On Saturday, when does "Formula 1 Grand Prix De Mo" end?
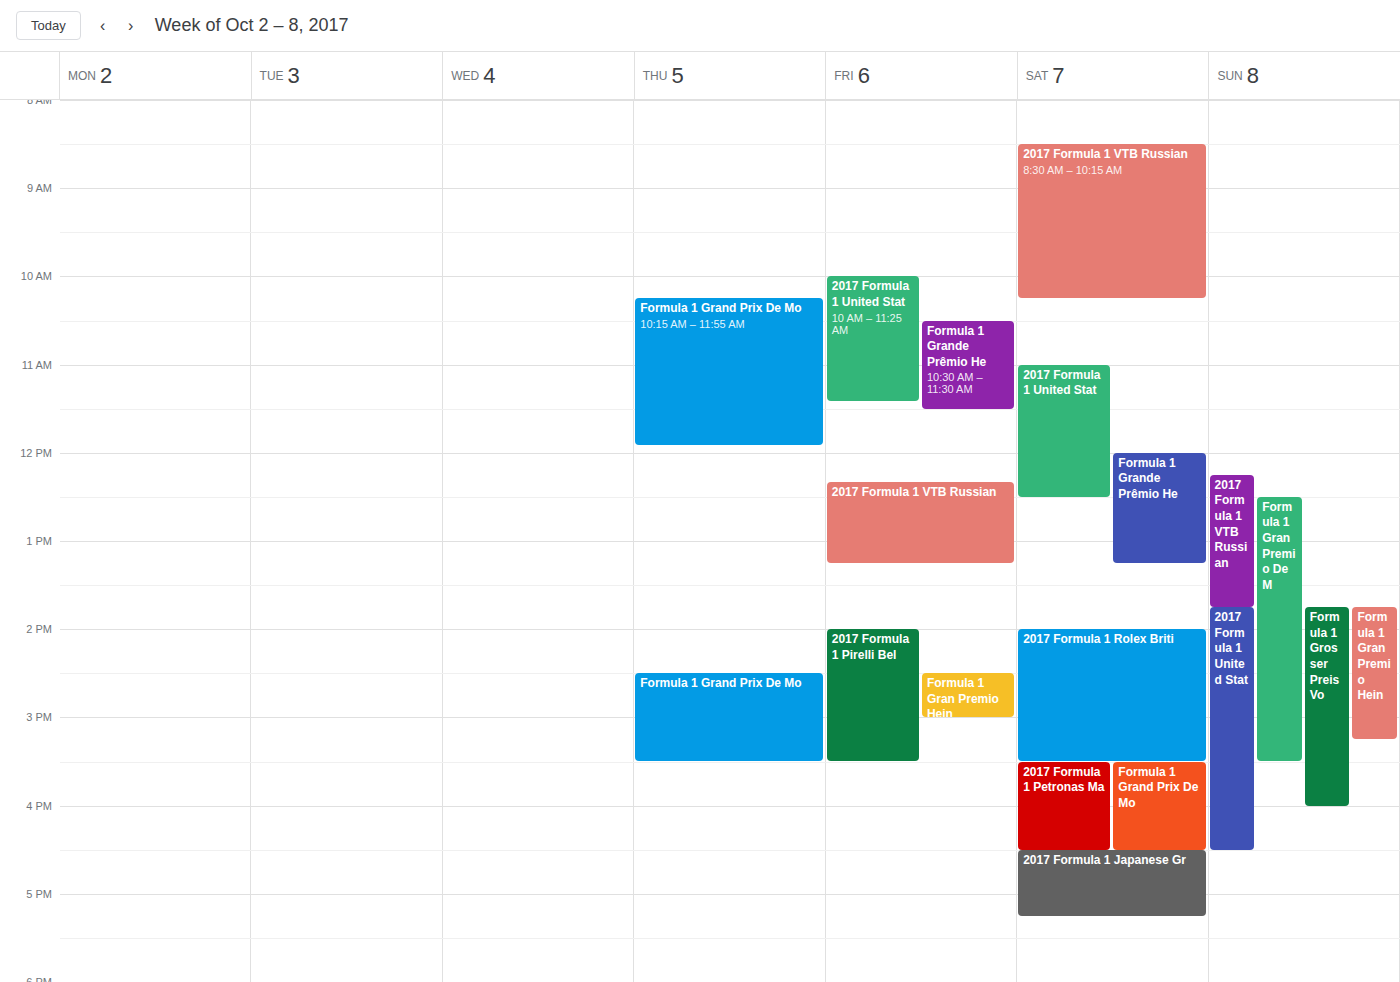
4:30 PM